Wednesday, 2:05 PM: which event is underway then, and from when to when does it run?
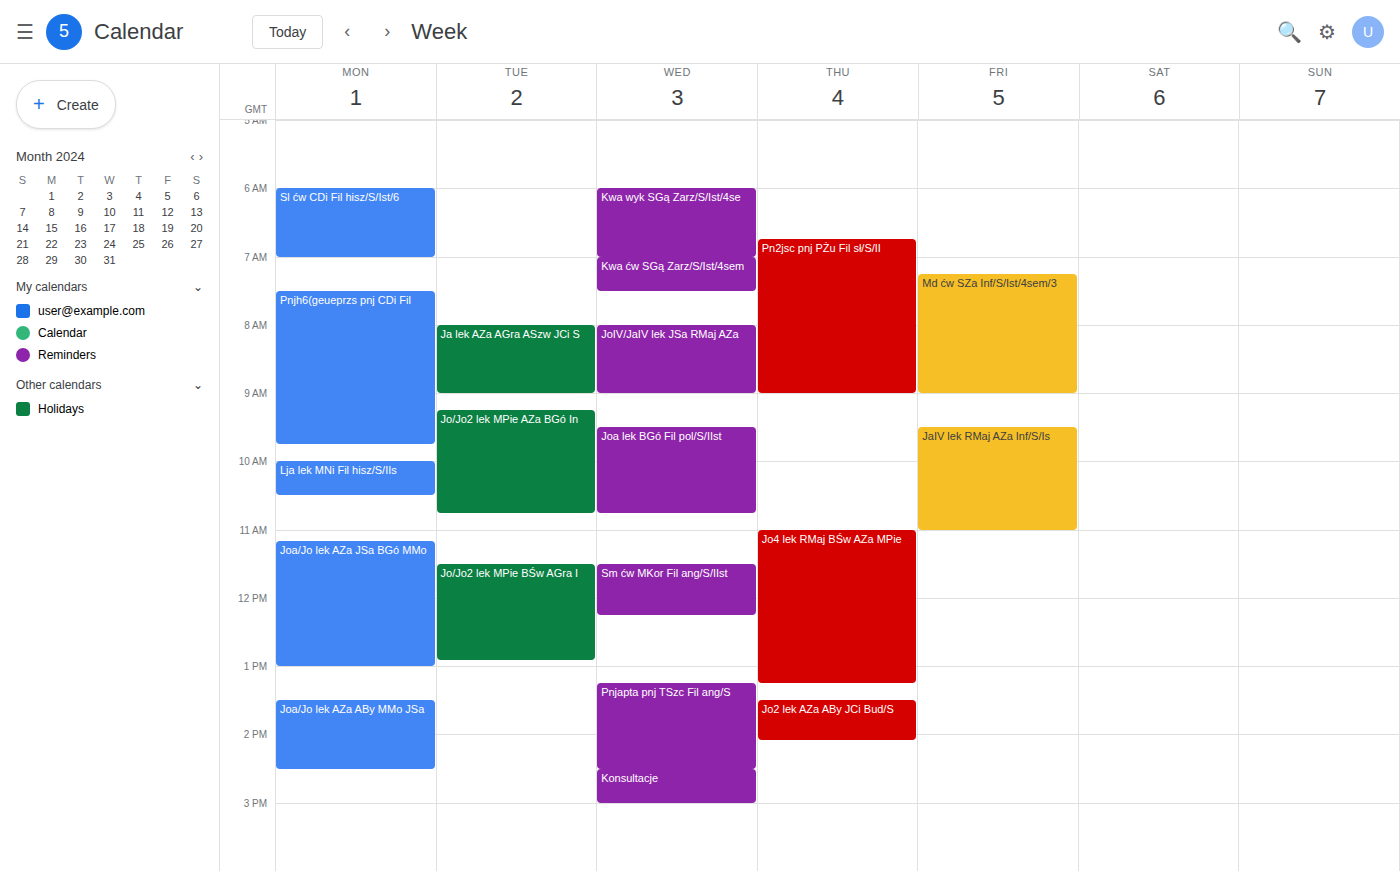
"Pnjapta pnj TSzc Fil ang/S", 1:15 PM to 2:30 PM